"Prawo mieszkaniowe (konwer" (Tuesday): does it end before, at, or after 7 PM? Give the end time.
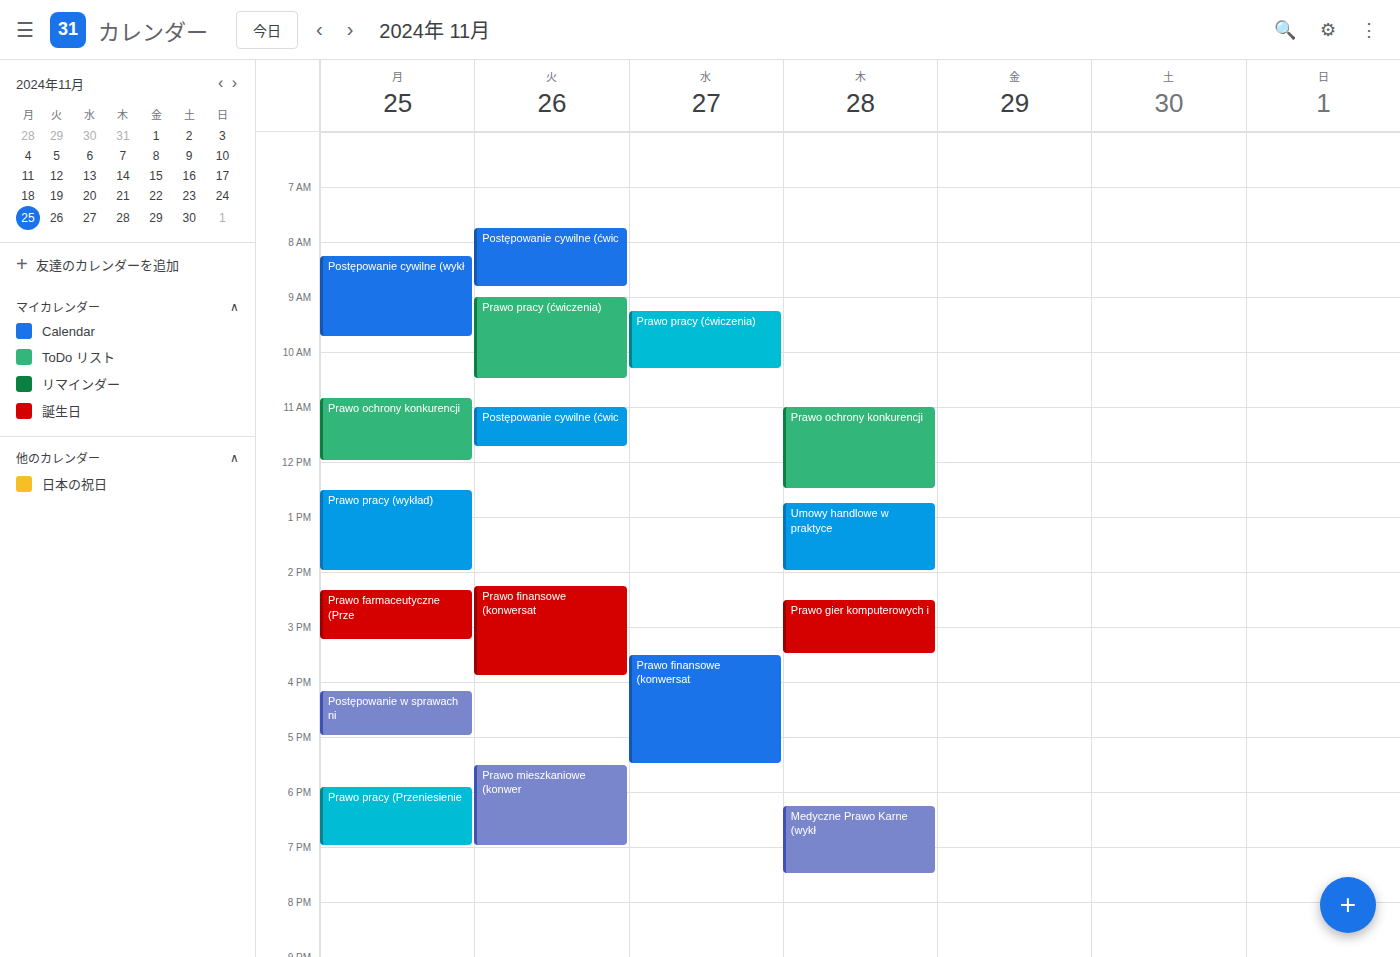
7:00 PM -- exactly at 7 PM, on the 7 PM line.